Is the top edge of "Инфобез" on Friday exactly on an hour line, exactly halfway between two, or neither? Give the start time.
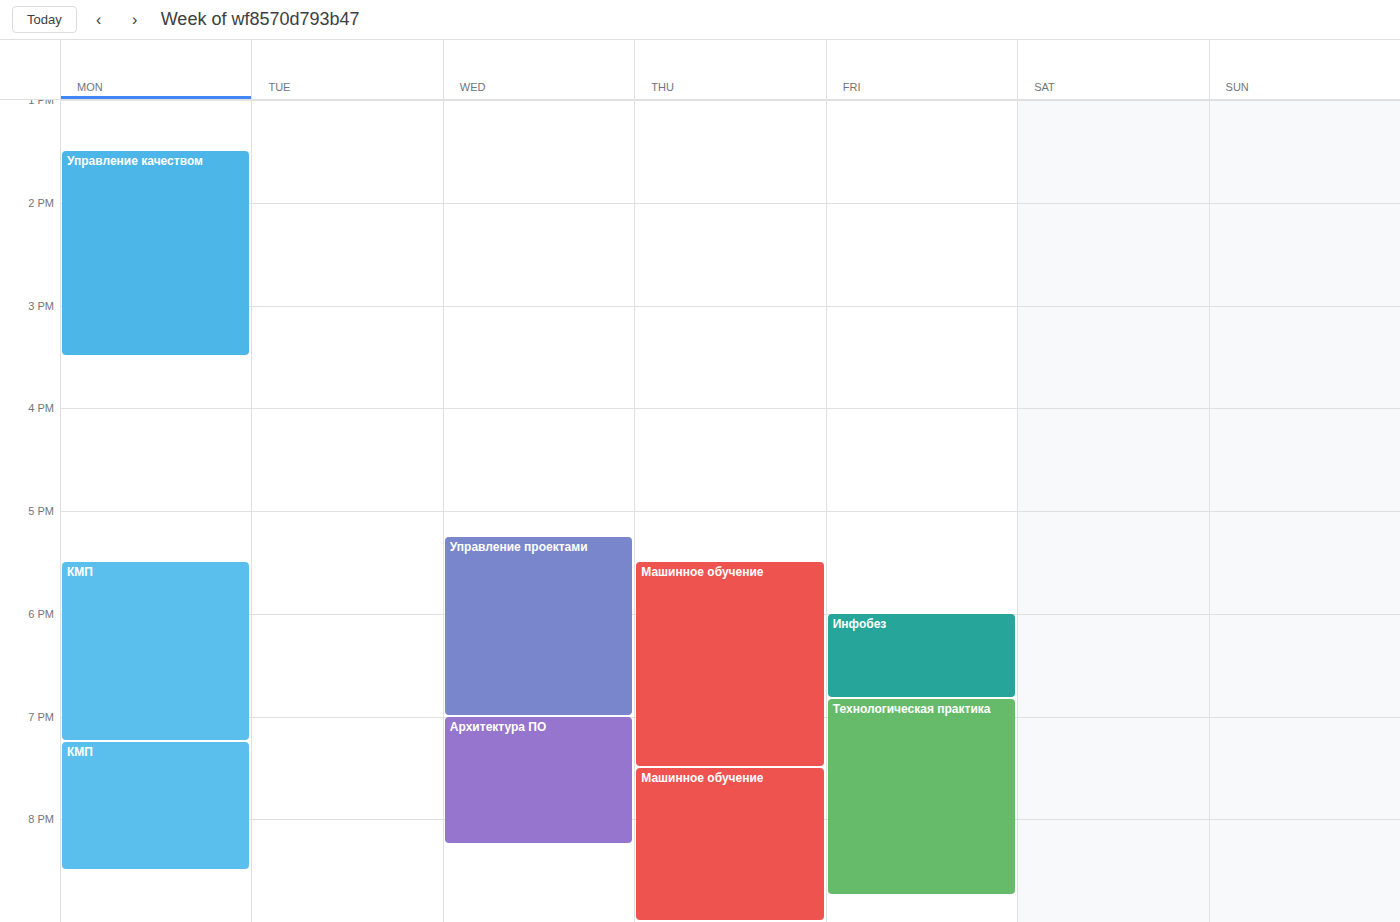
6:00 PM -- exactly on the 6 PM line.